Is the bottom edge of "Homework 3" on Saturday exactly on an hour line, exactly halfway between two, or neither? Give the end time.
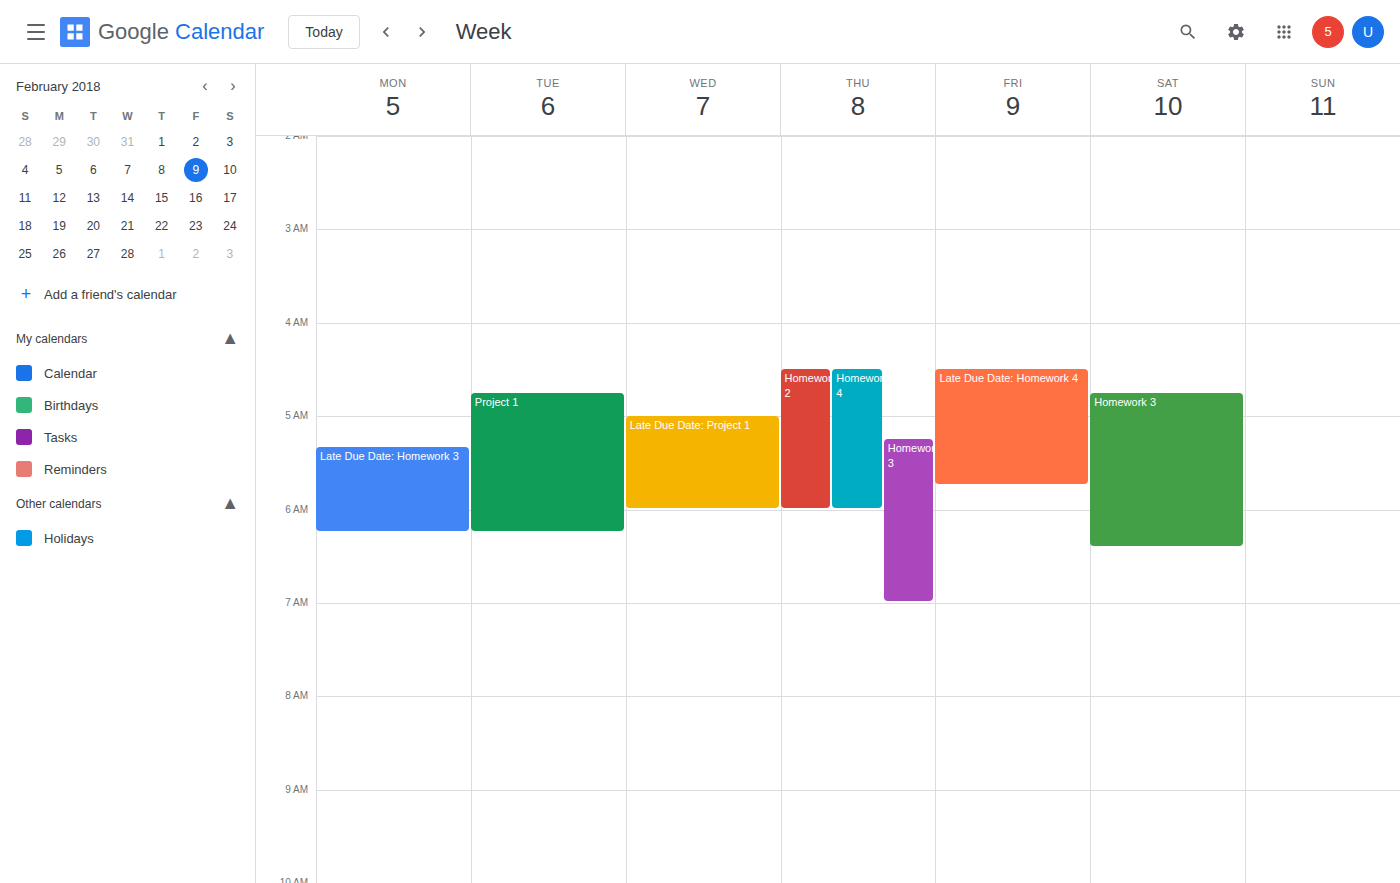
6:25 AM -- neither: 25 minutes below the 6 AM line and 35 minutes above the 7 AM line.